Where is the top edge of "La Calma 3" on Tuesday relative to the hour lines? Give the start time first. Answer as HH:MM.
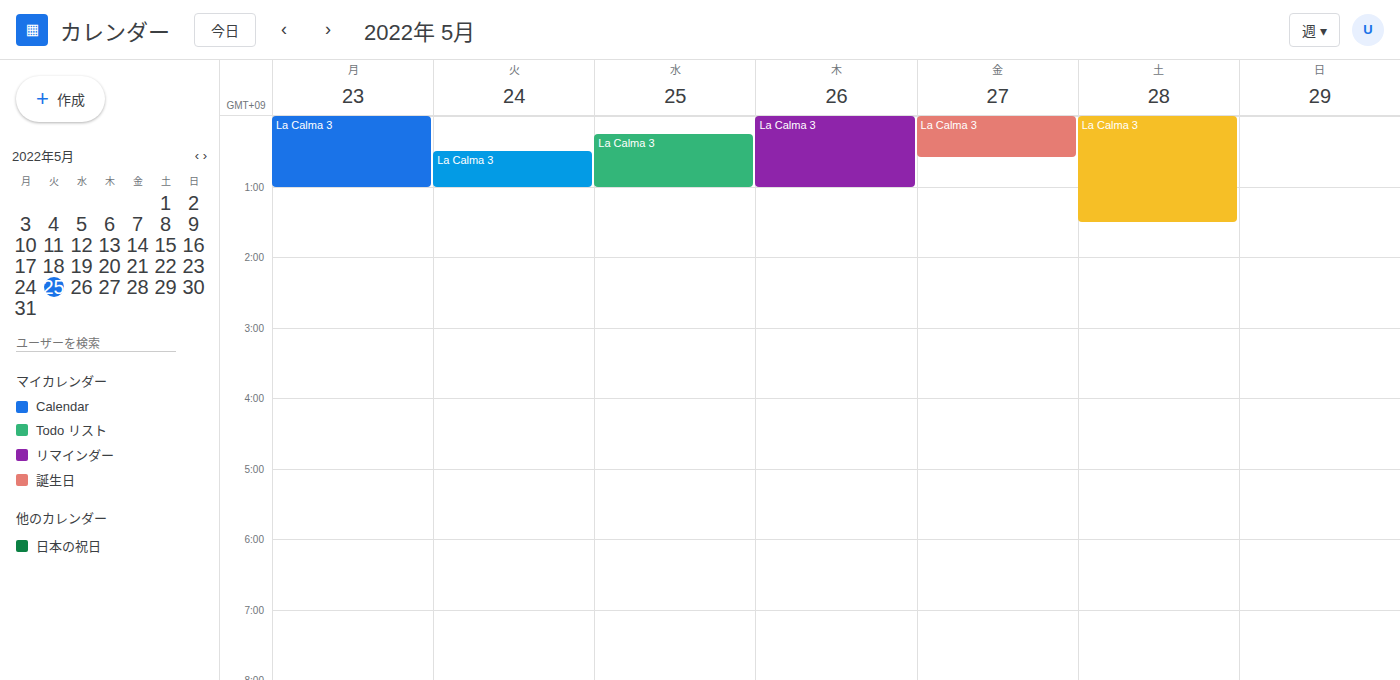
00:30 -- halfway between the 00:00 and 01:00 lines.